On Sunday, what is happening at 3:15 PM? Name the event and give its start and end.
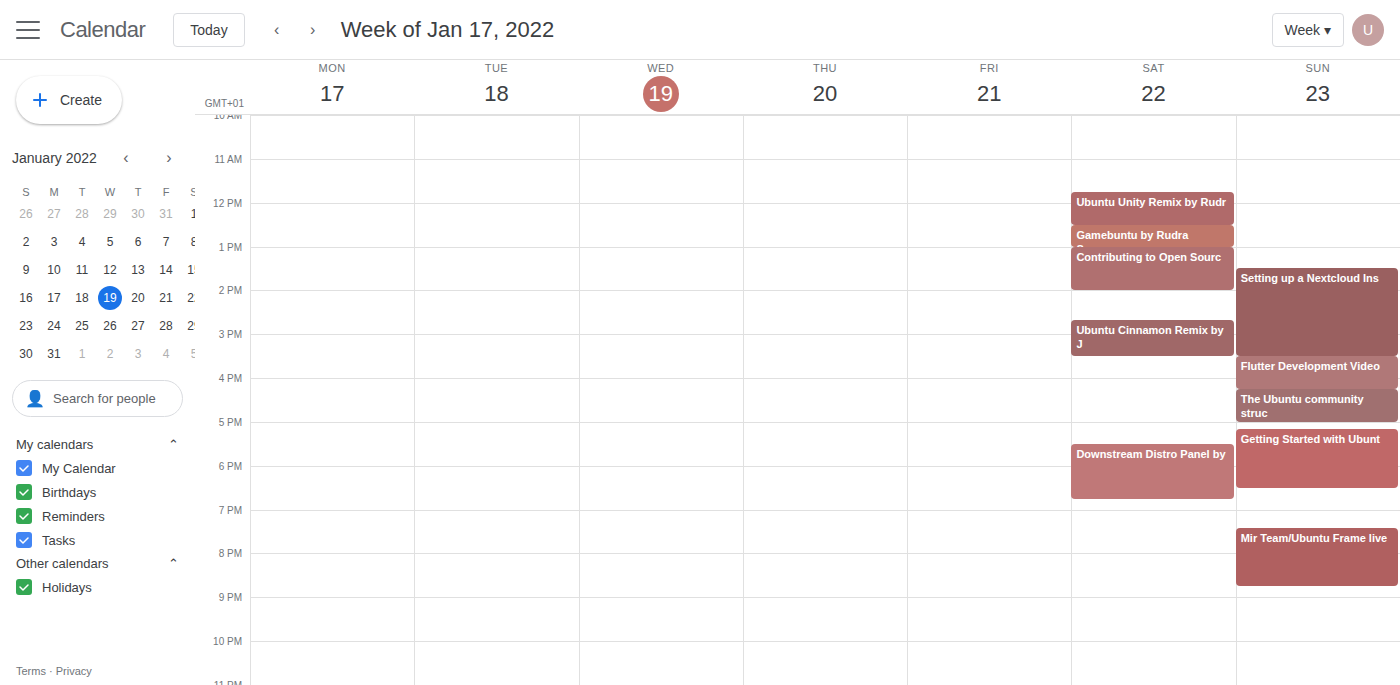
"Setting up a Nextcloud Ins", 1:30 PM to 3:30 PM